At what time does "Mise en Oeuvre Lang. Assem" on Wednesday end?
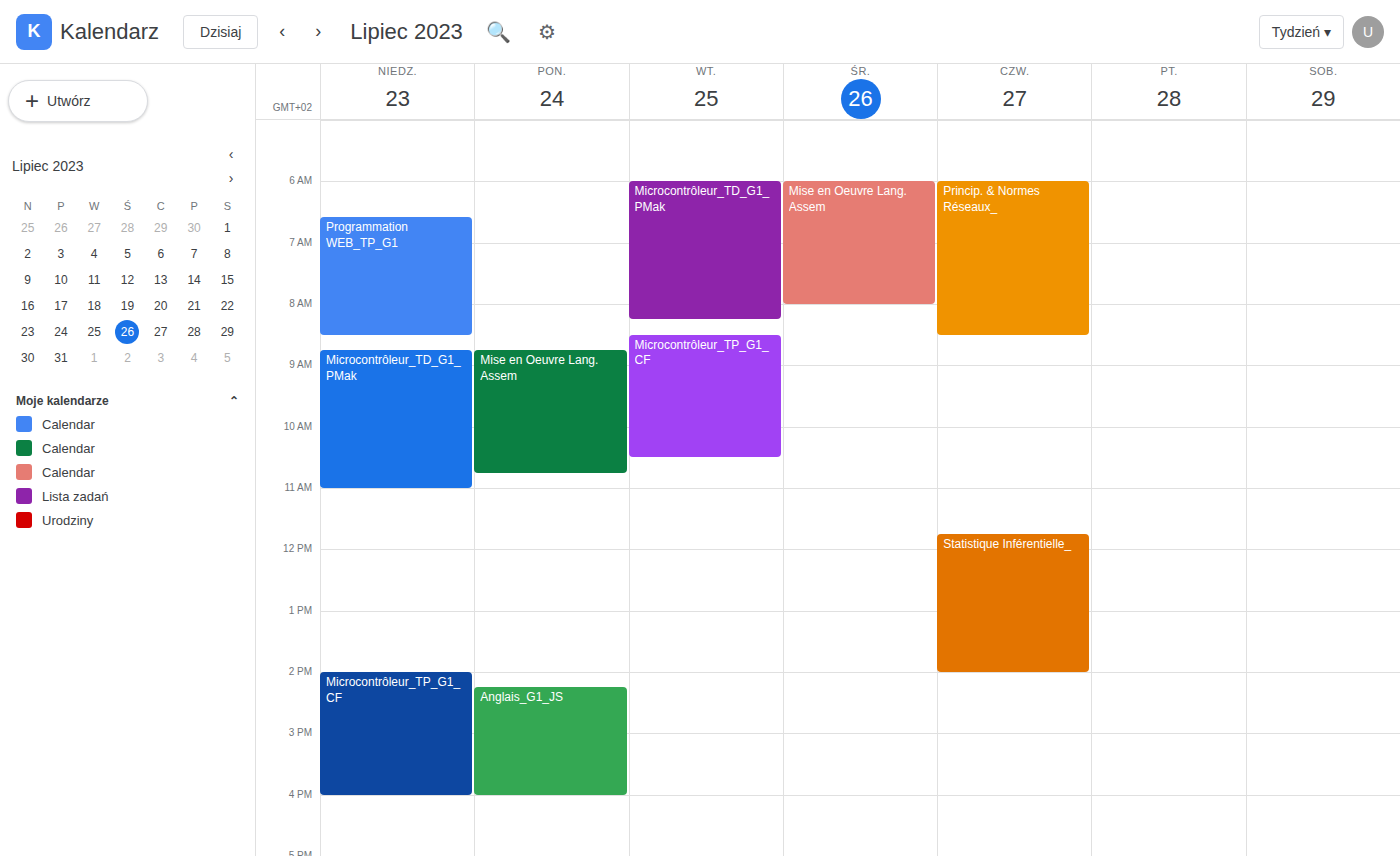
8:00 AM